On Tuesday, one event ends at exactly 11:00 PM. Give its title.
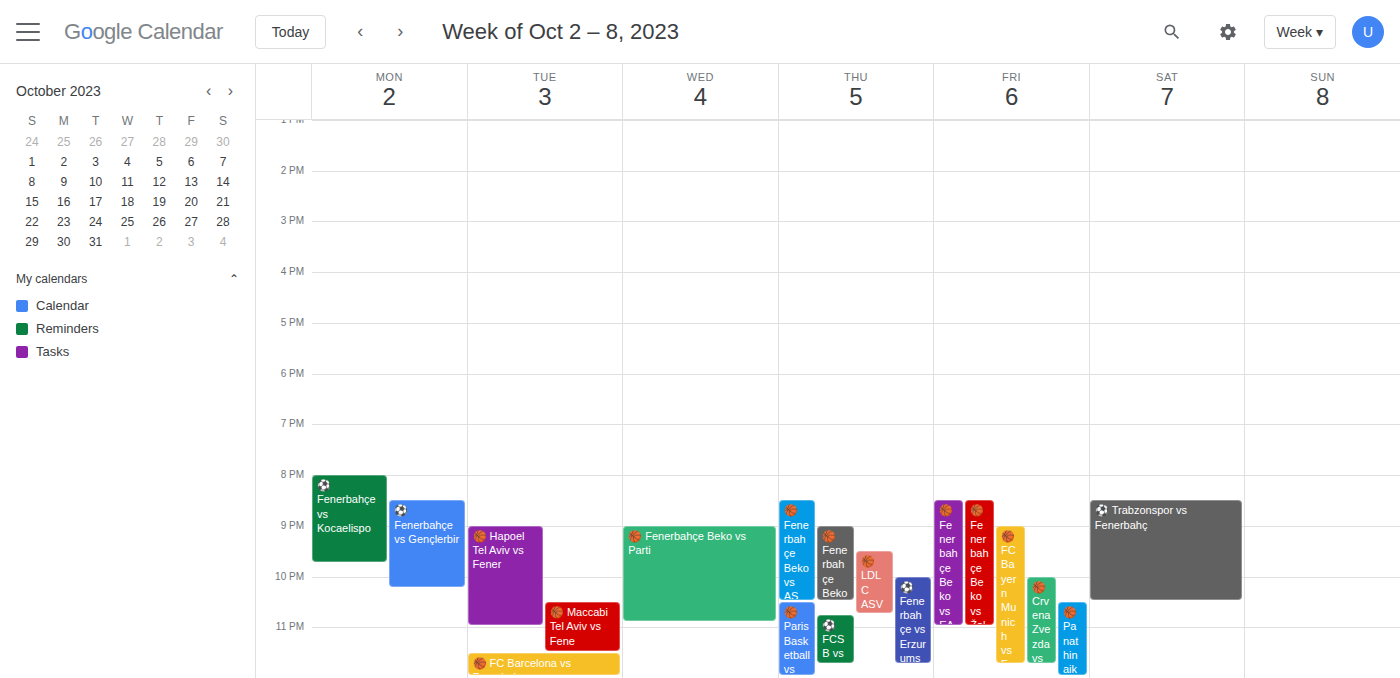
"🏀 Hapoel Tel Aviv vs Fener"